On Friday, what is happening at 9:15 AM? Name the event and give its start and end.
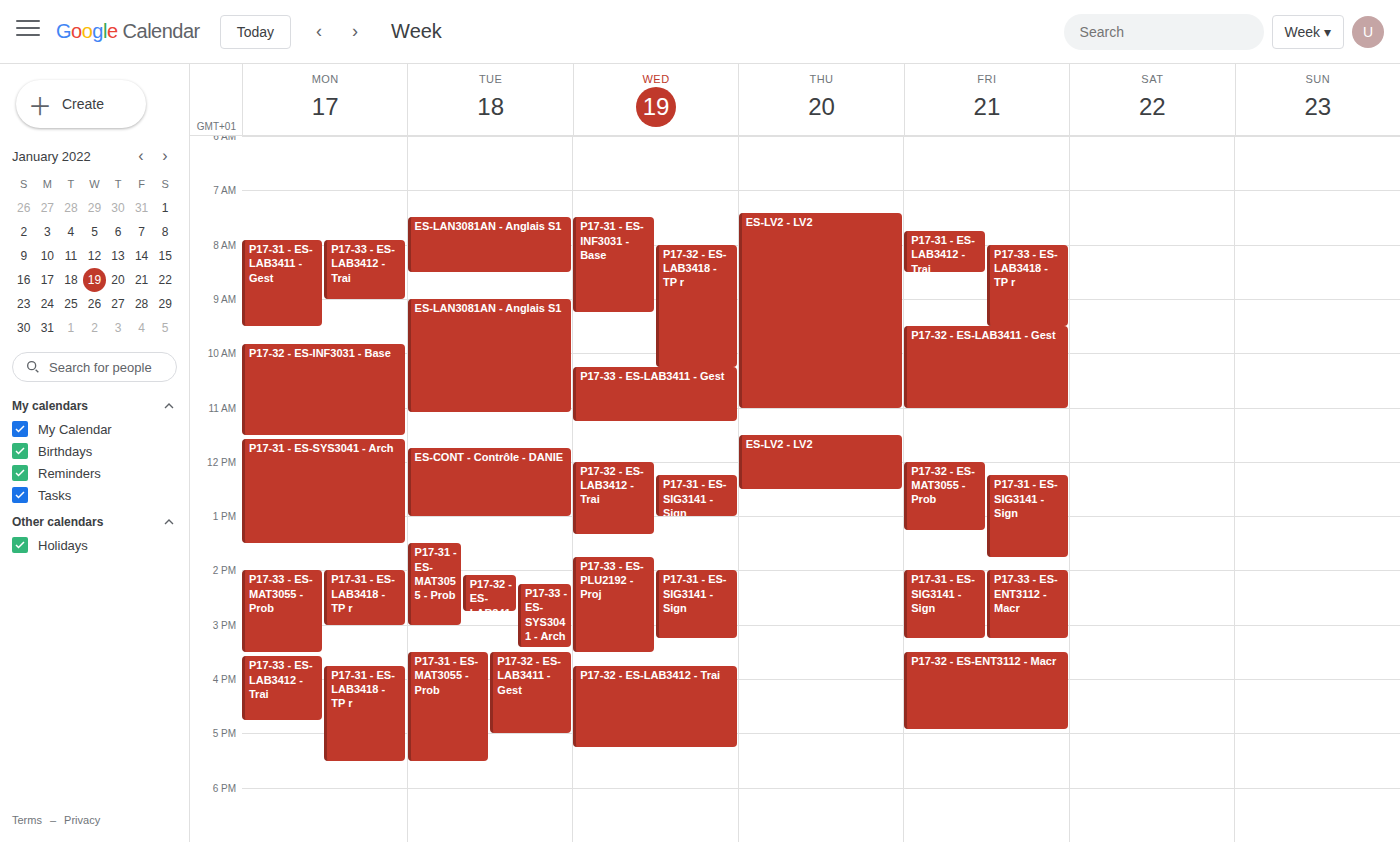
"P17-33 - ES-LAB3418 - TP r", 8:00 AM to 9:30 AM